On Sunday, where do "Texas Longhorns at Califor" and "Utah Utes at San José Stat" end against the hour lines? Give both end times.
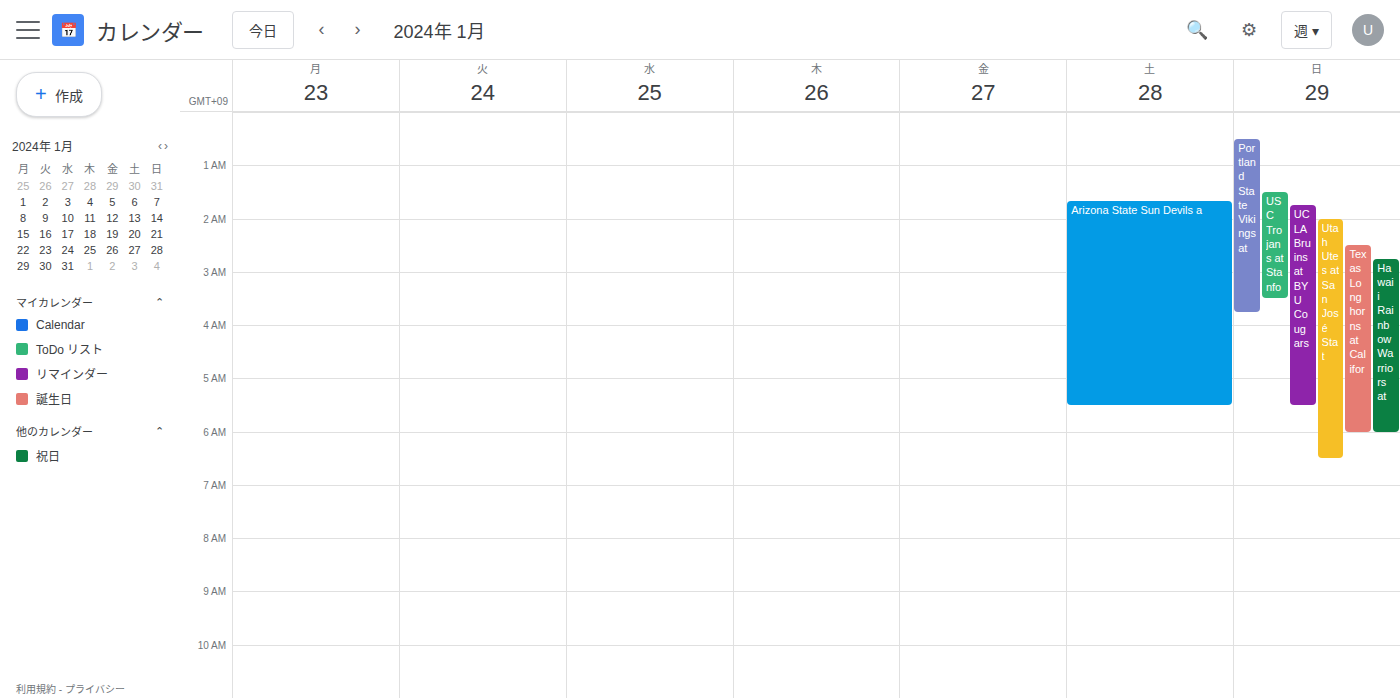
"Texas Longhorns at Califor": 6:00 AM, exactly on the 6 AM line. "Utah Utes at San José Stat": 6:30 AM, halfway between the 6 AM and 7 AM lines.